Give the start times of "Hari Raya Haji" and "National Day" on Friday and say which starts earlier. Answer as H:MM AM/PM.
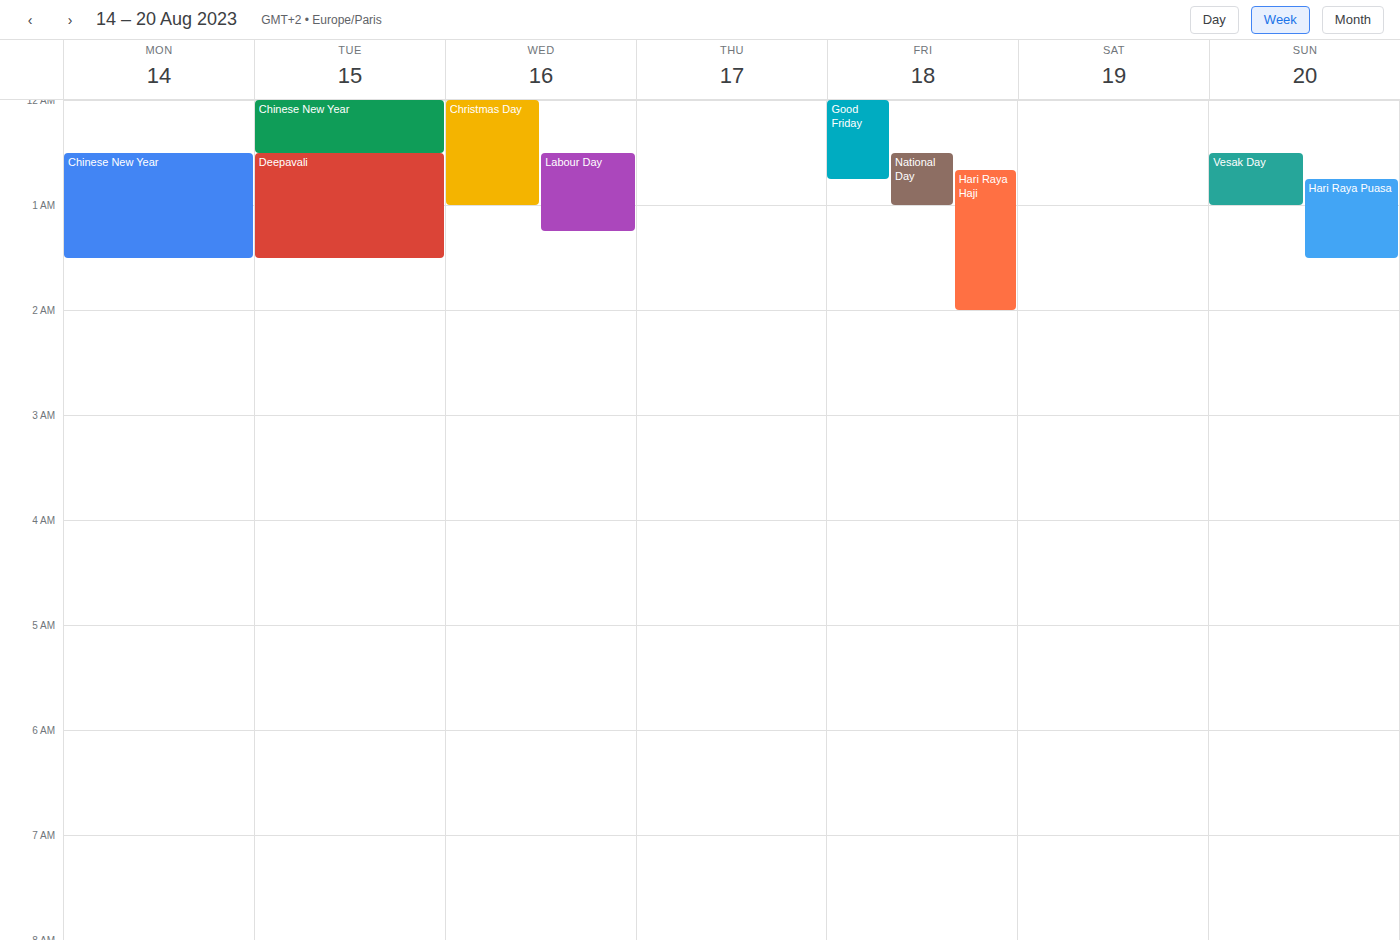
"National Day" 12:30 AM; "Hari Raya Haji" 12:40 AM.